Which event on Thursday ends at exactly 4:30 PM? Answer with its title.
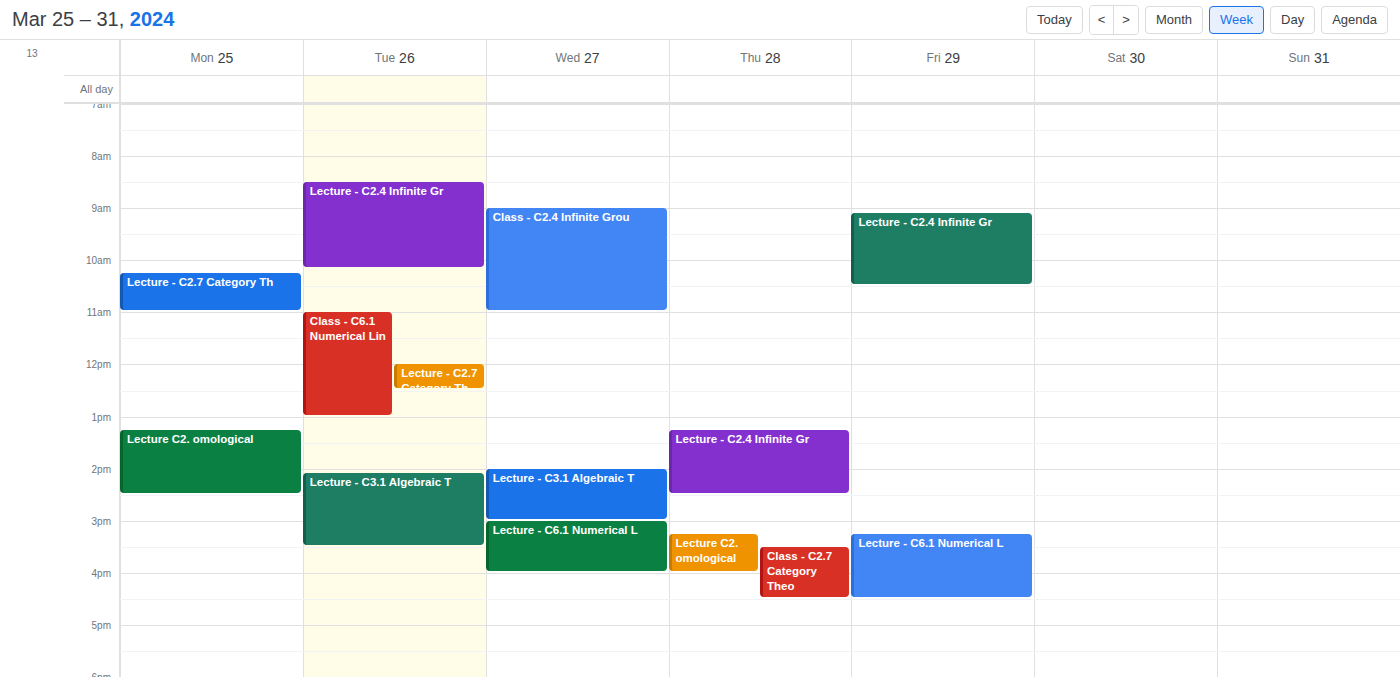
"Class - C2.7 Category Theo"